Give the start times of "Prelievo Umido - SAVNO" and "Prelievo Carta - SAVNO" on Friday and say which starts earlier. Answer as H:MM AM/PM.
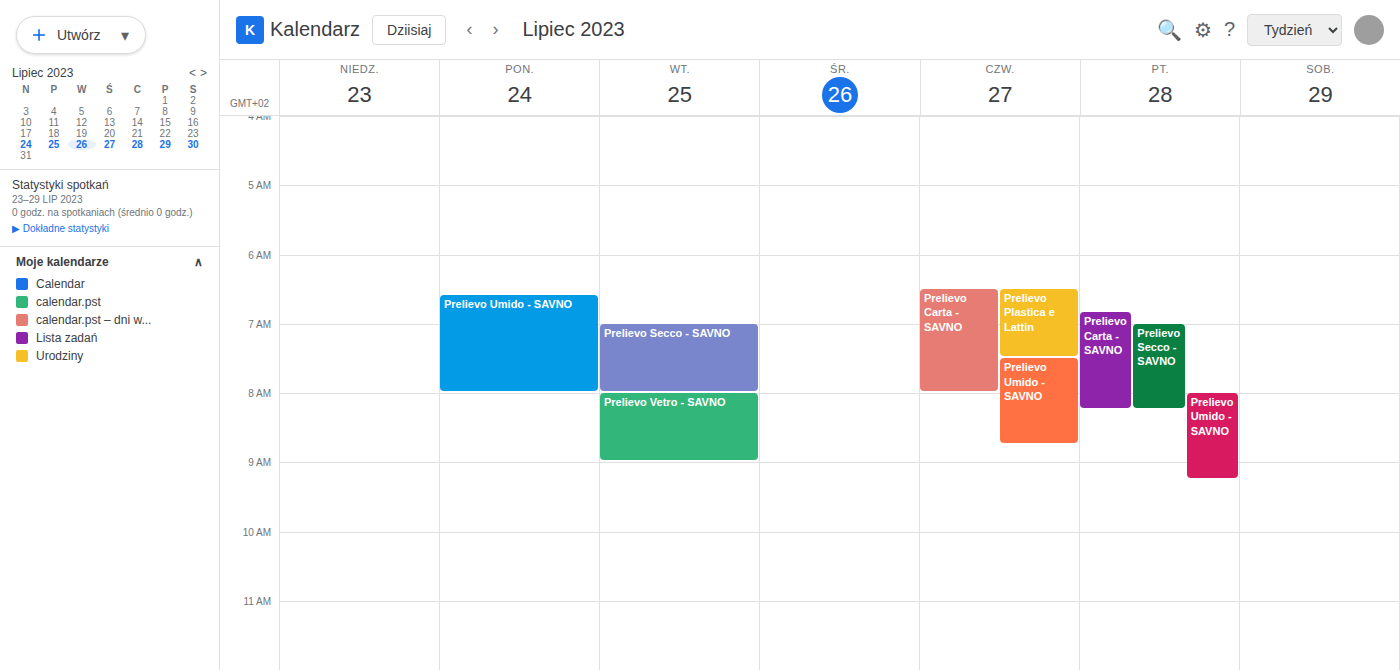
"Prelievo Carta - SAVNO" 6:50 AM; "Prelievo Umido - SAVNO" 8:00 AM.